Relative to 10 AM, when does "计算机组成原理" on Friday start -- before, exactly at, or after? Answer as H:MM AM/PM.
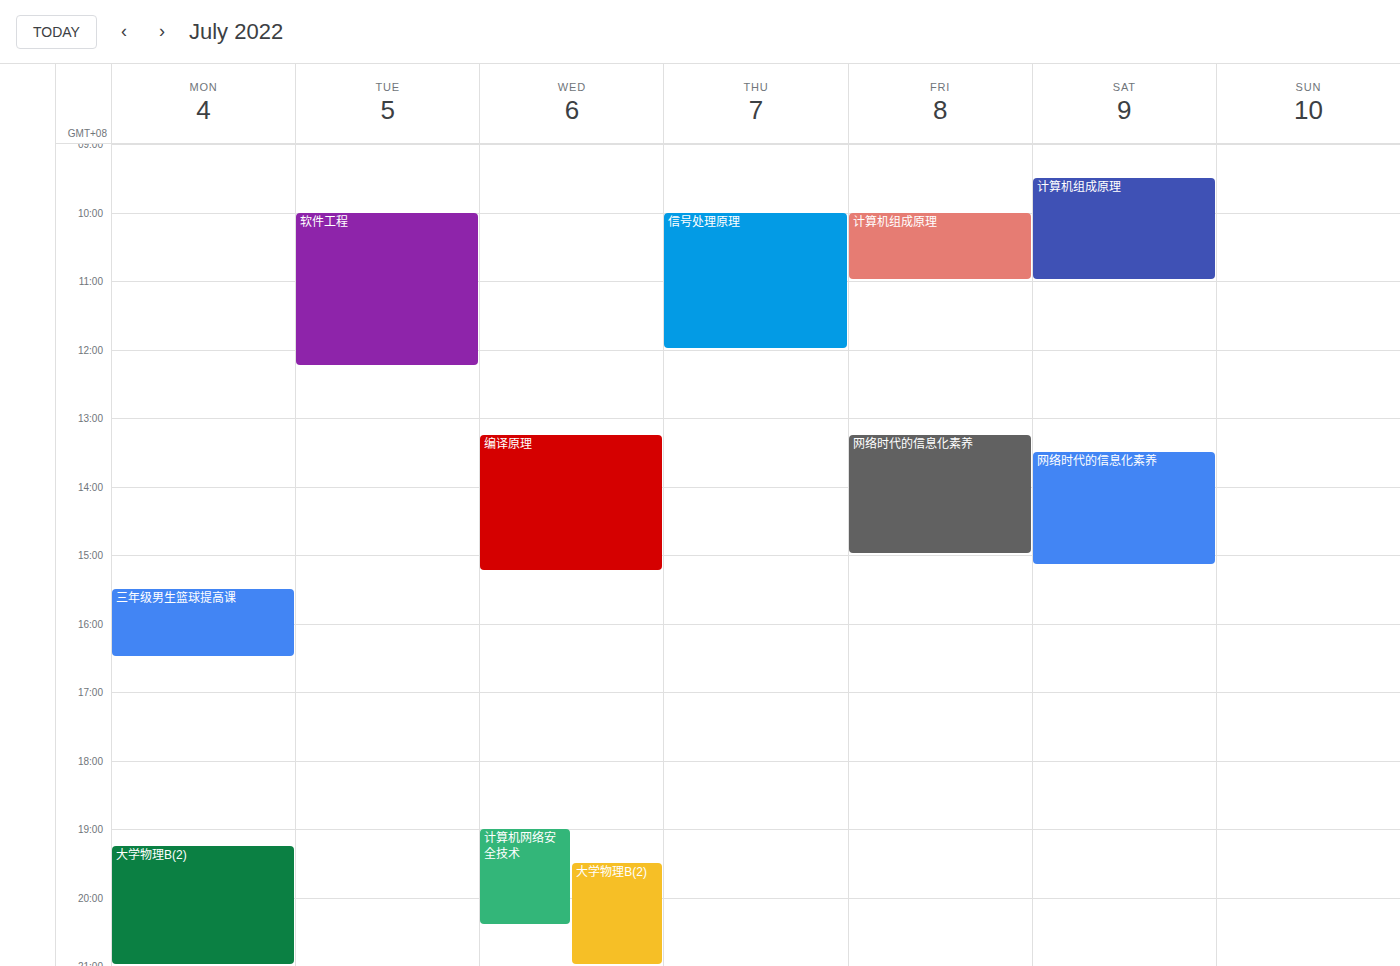
10:00 AM -- exactly at 10 AM, on the 10 AM line.